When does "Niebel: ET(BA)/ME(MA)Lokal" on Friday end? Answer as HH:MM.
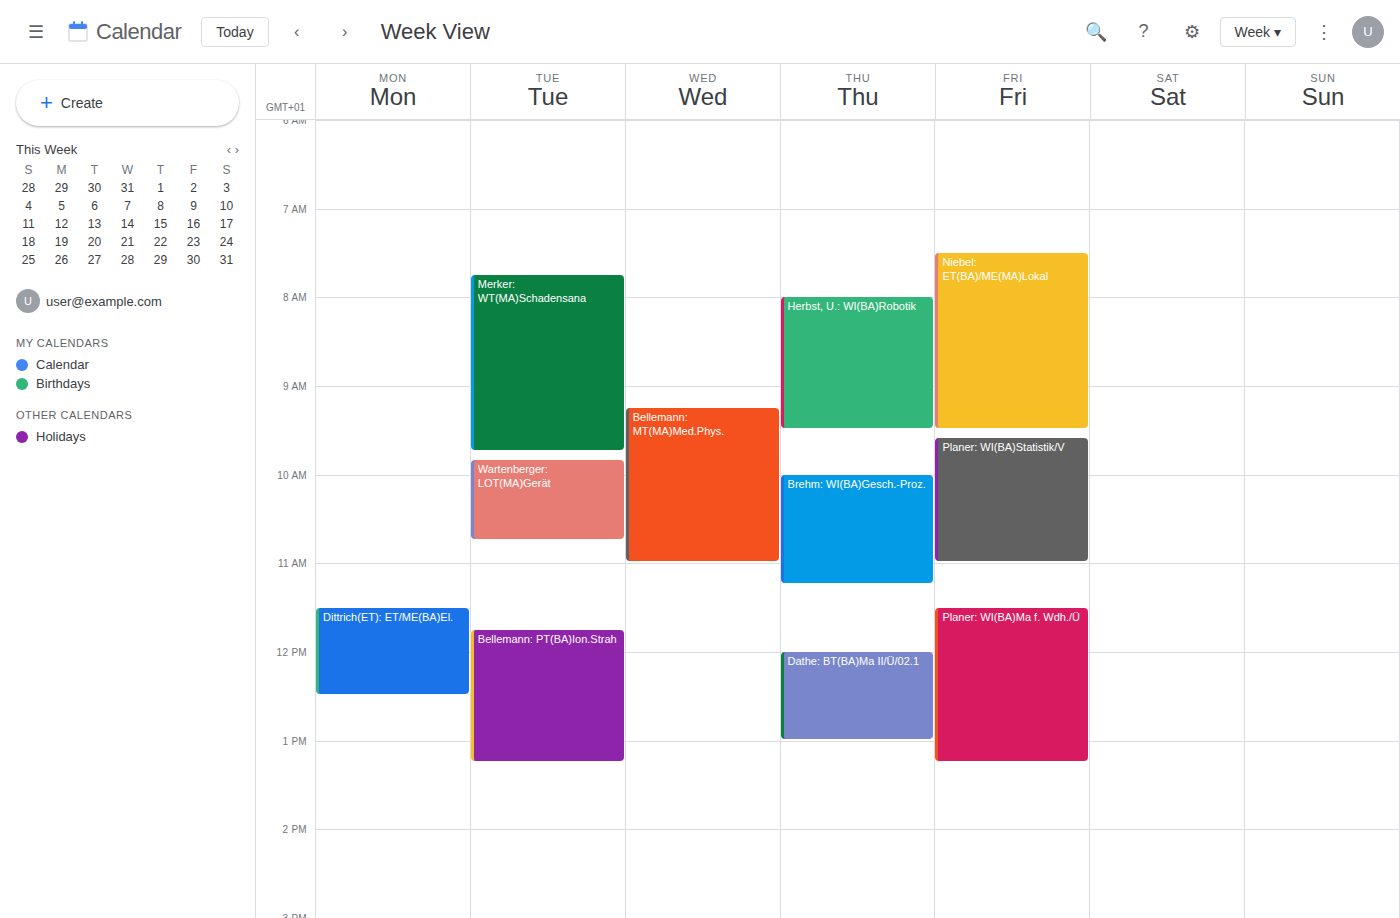
09:30